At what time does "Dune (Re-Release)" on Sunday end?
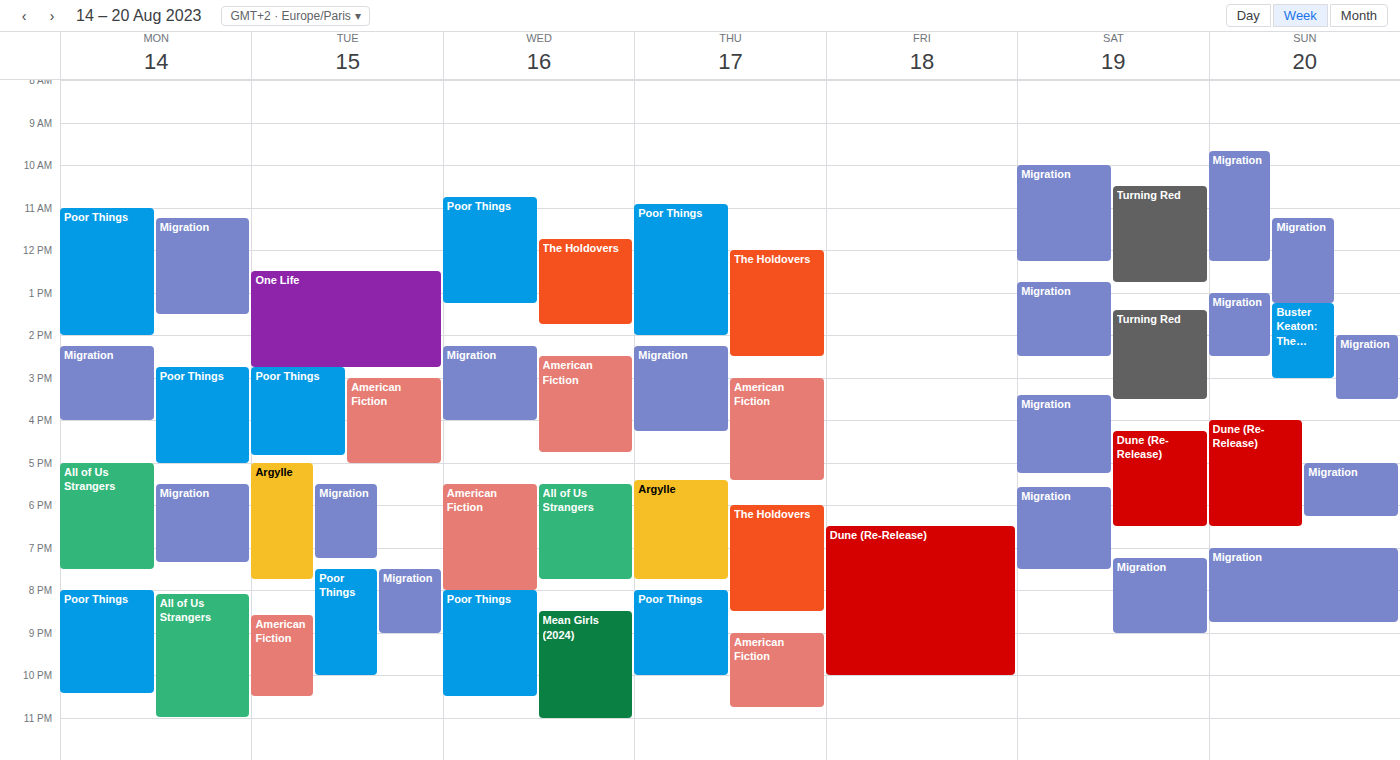
6:30 PM